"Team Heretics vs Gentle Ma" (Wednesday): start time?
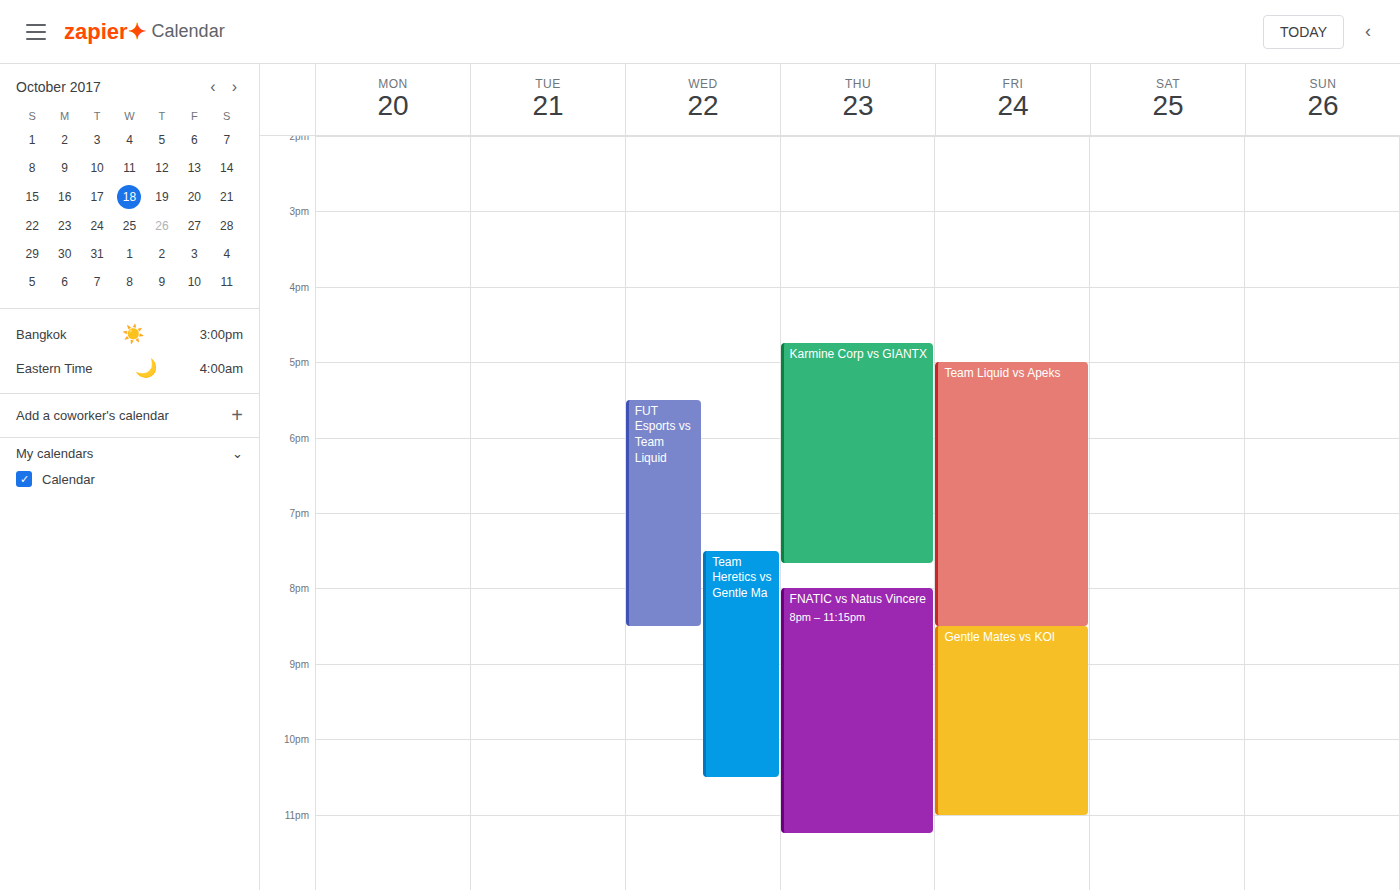
7:30 PM